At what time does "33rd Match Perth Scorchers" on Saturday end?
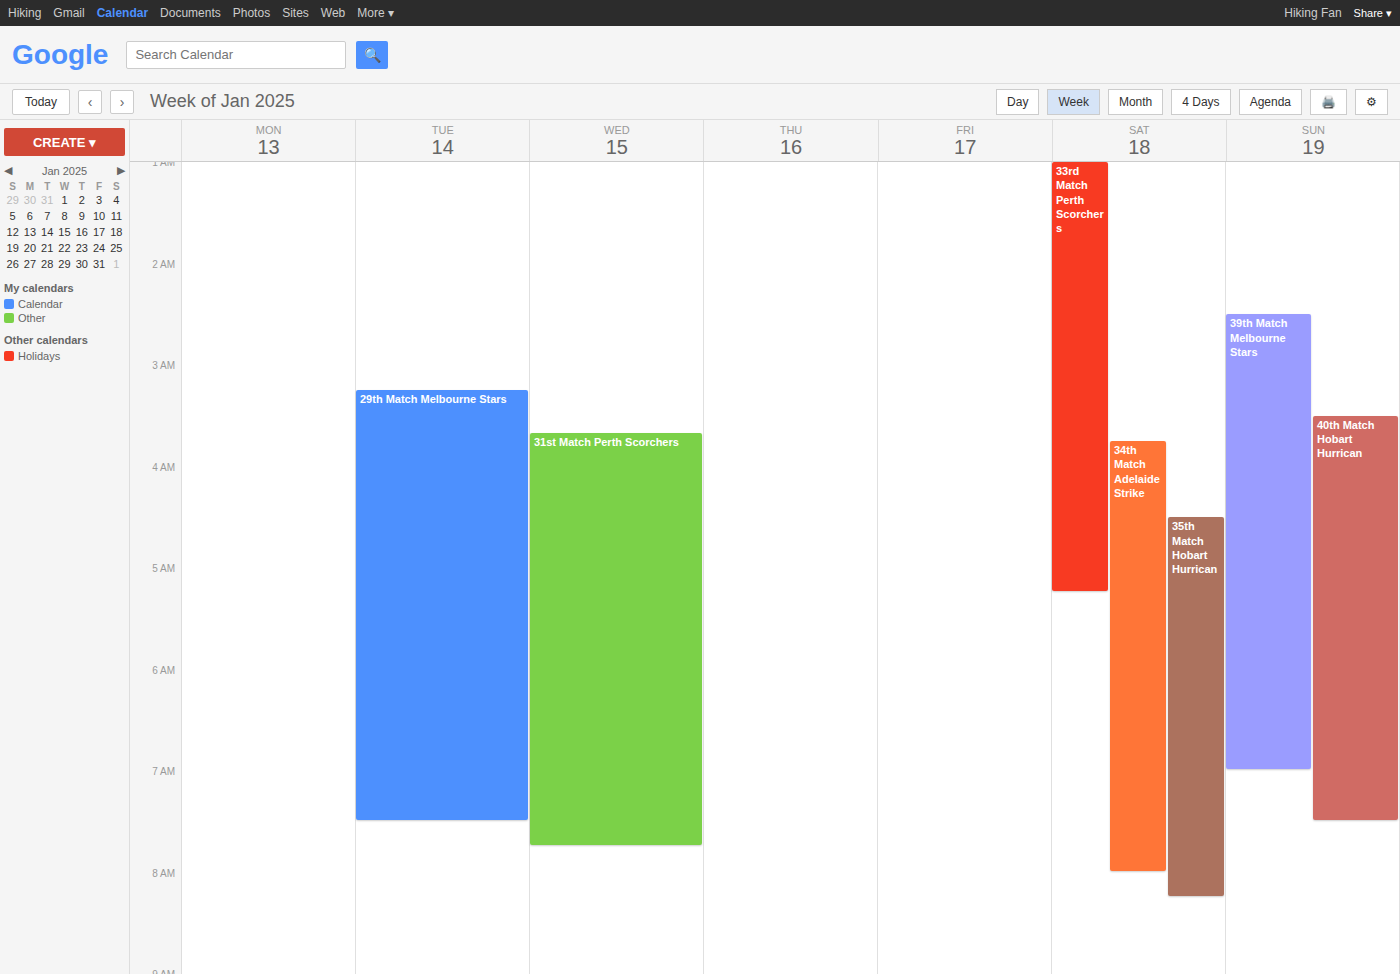
5:15 AM